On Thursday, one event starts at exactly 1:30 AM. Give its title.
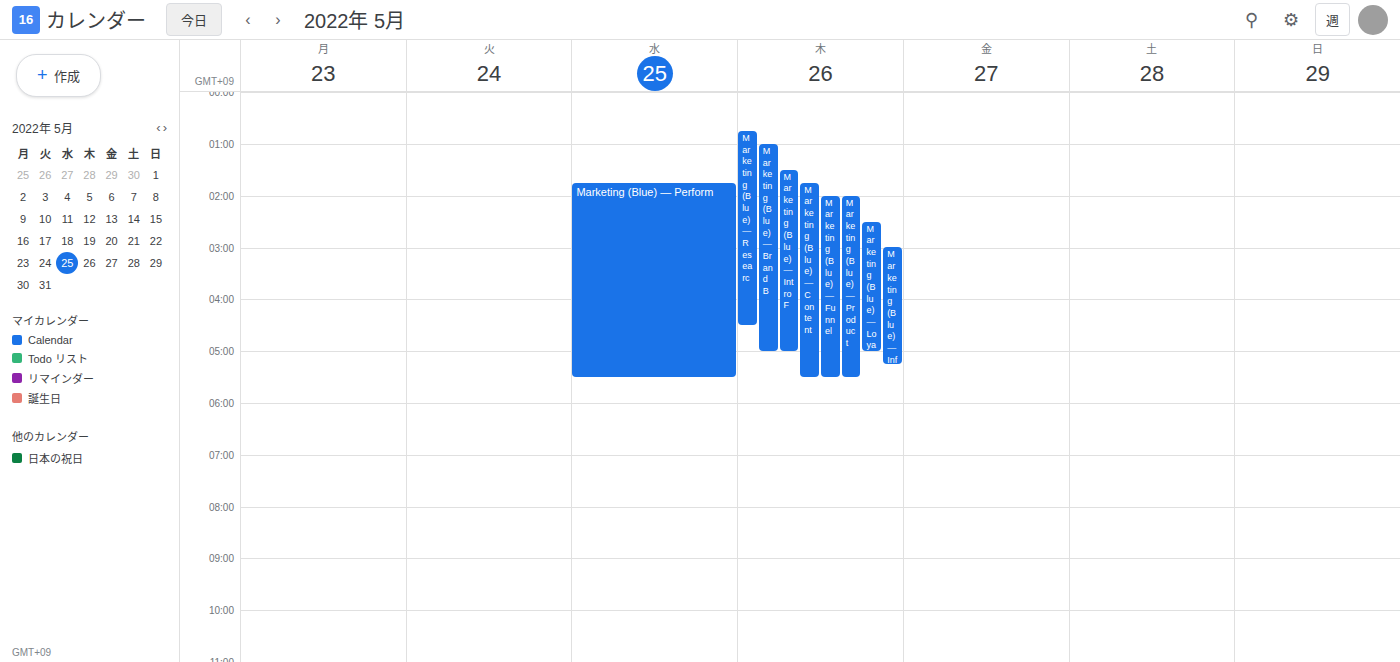
"Marketing (Blue) — Intro F"